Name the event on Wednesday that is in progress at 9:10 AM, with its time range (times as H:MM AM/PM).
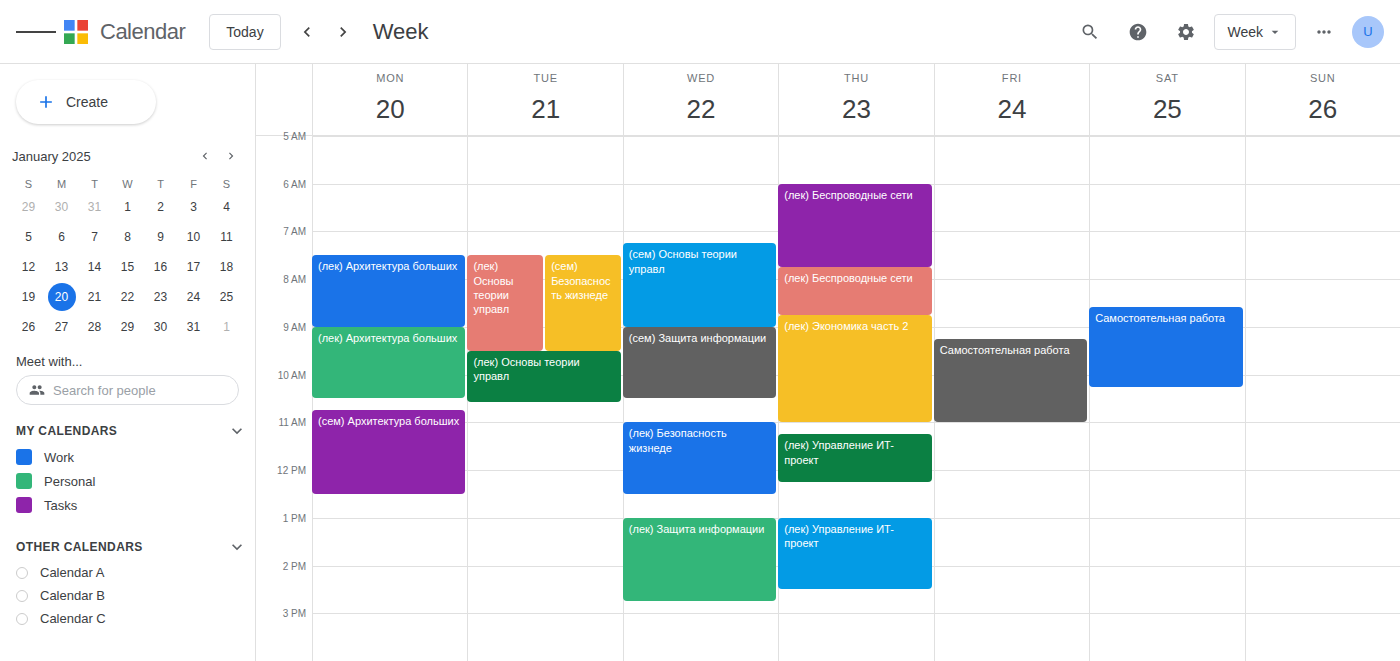
"(сем) Защита информации", 9:00 AM to 10:30 AM